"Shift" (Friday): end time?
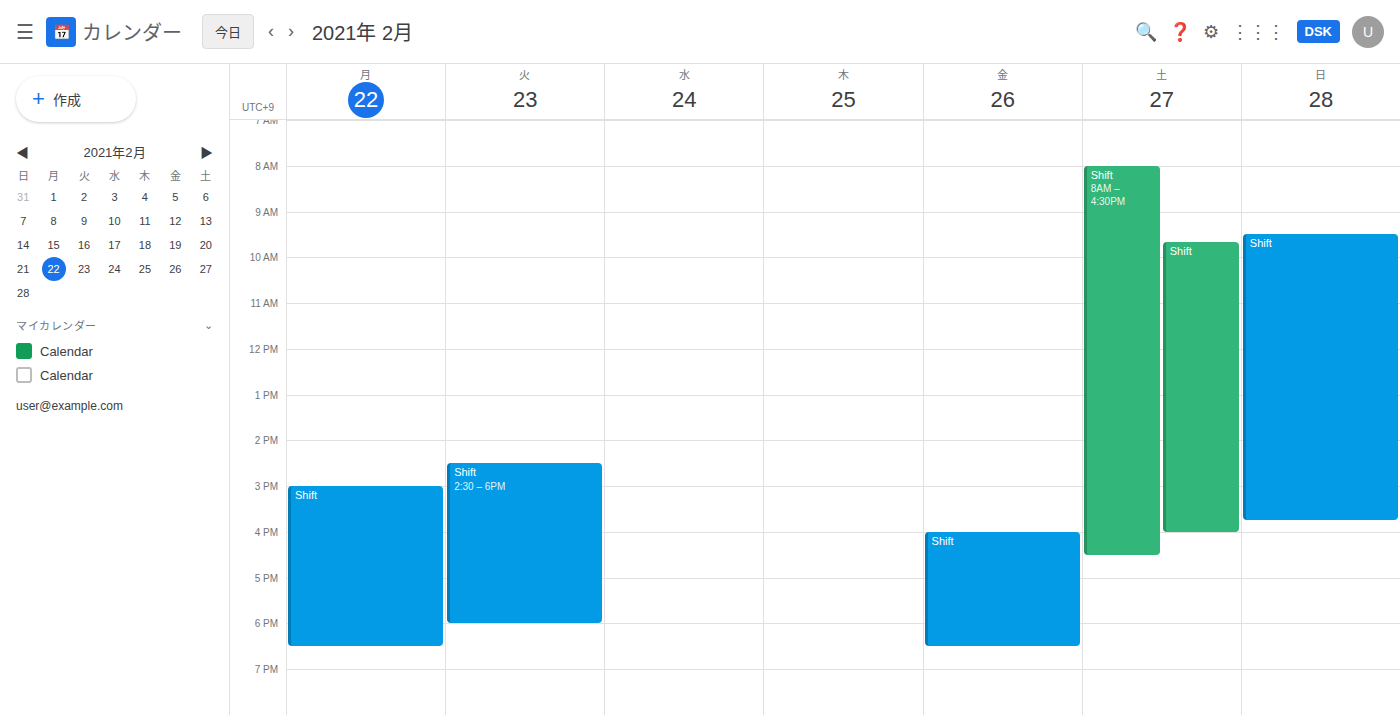
18:30